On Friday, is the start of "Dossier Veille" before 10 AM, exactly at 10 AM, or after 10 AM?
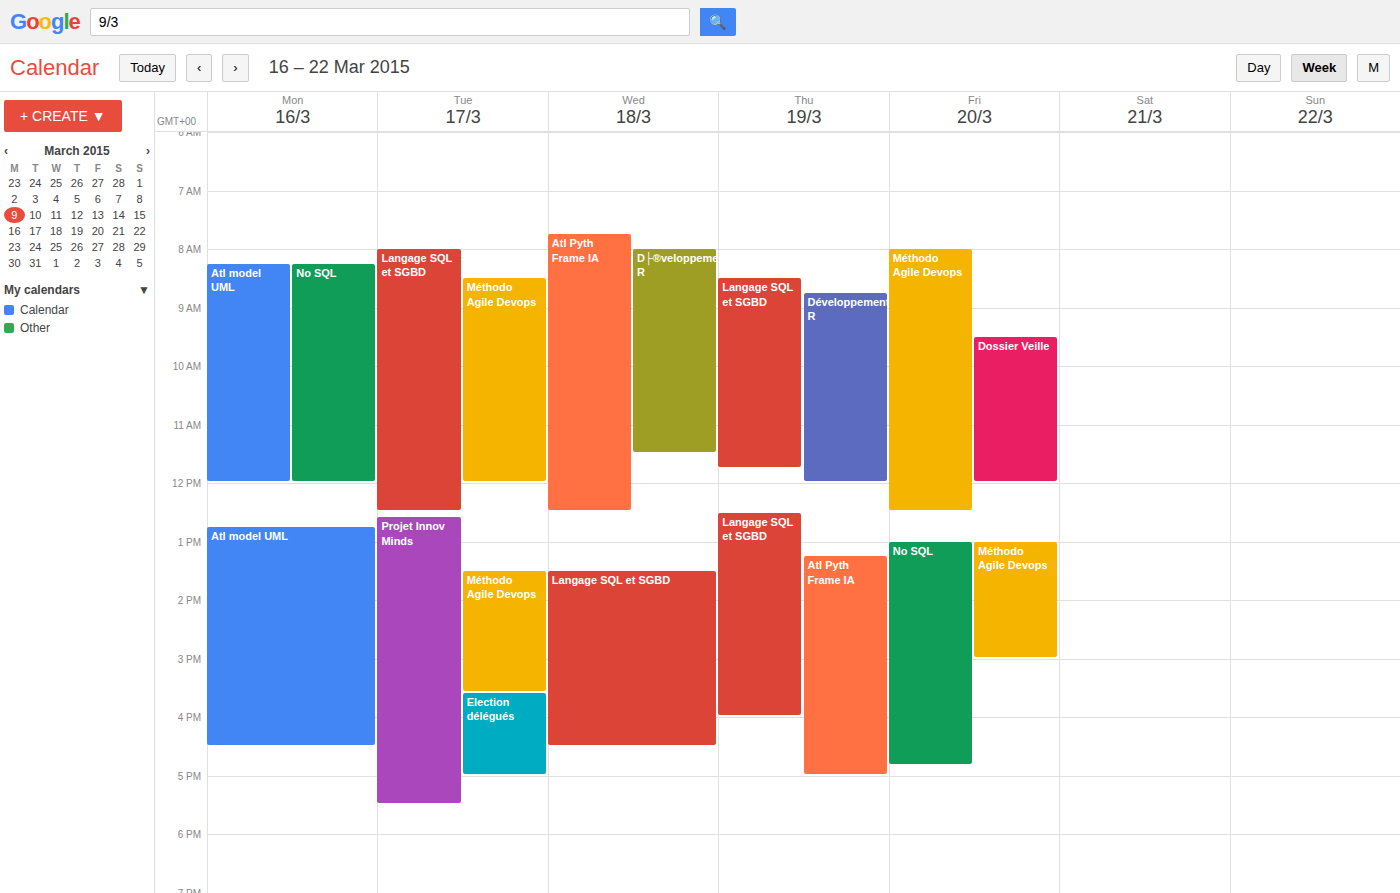
9:30 AM -- before 10 AM, 30 minutes above the 10 AM line.